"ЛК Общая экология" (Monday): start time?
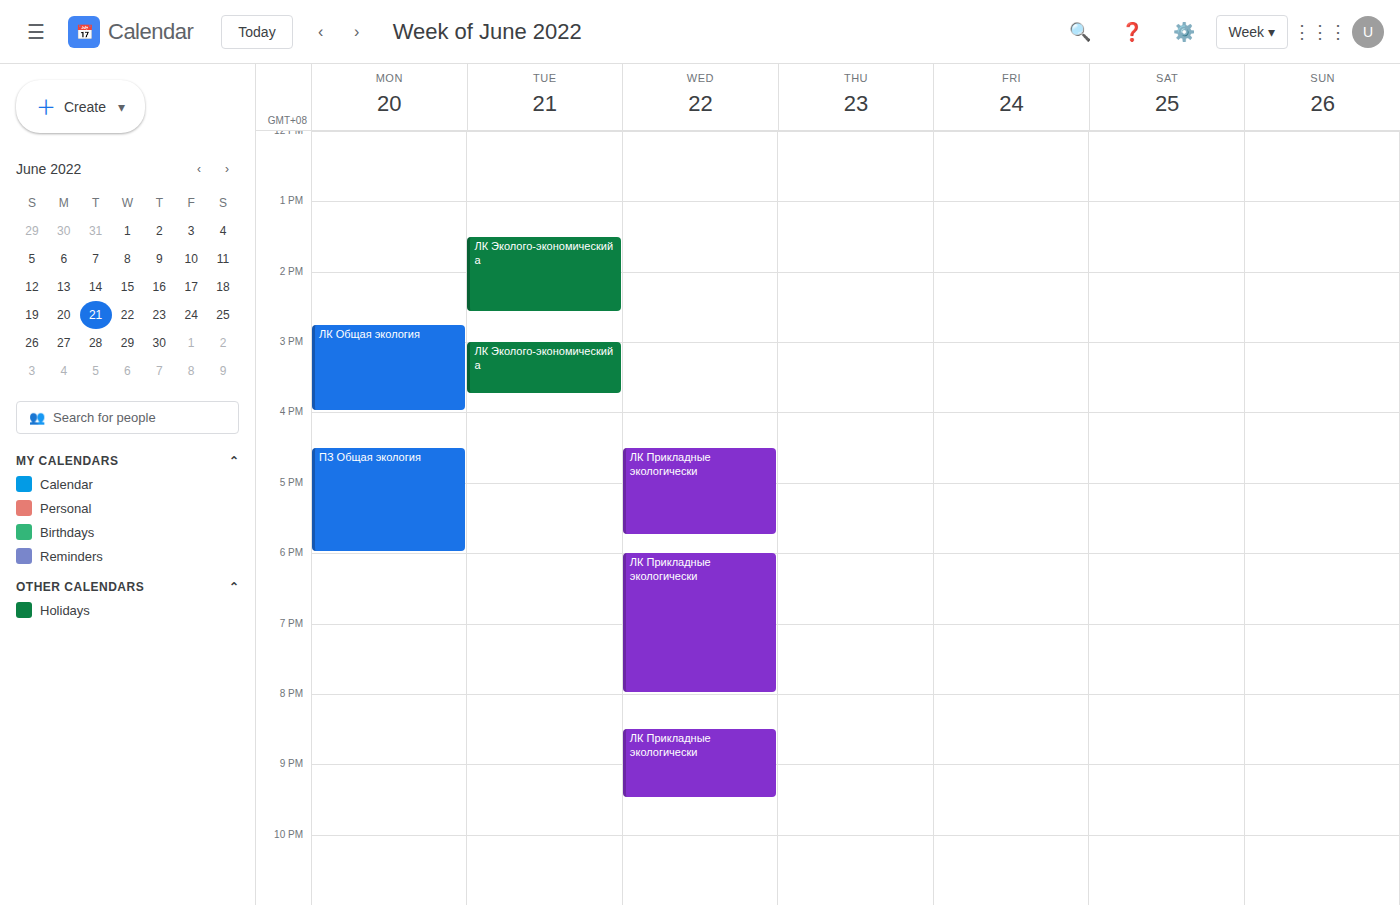
2:45 PM